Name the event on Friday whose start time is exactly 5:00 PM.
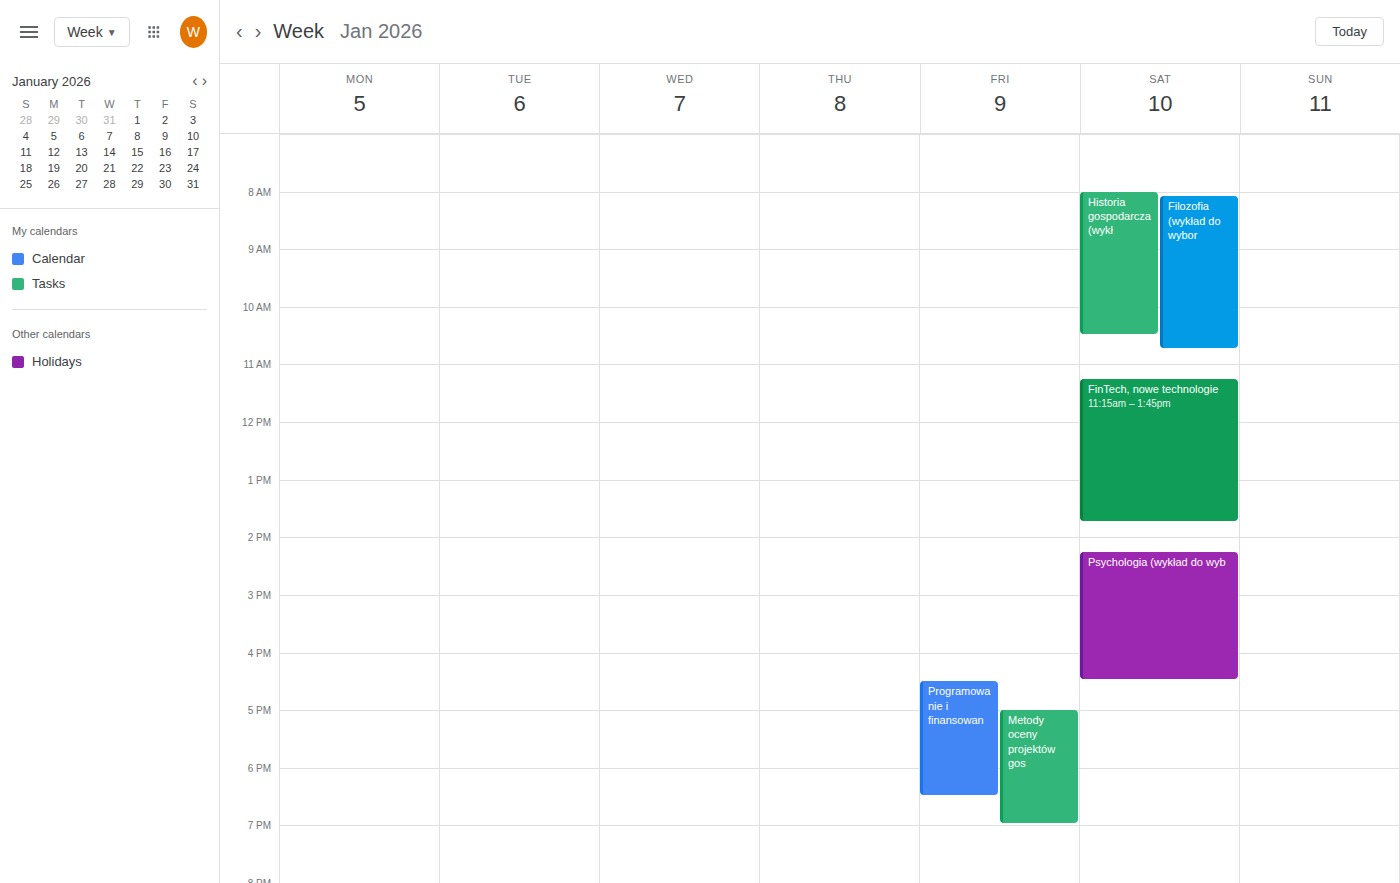
"Metody oceny projektów gos"